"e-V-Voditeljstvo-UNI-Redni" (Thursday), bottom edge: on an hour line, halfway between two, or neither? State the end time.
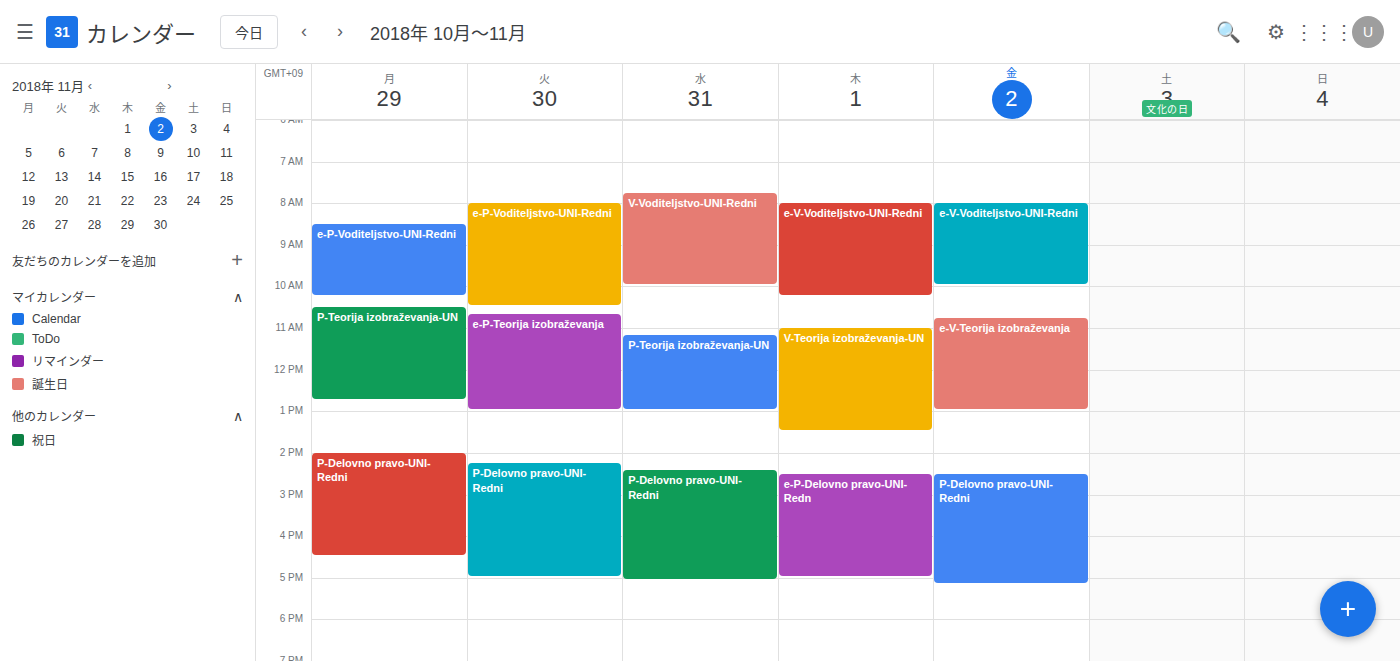
10:15 -- neither: a quarter of the way from the 10:00 line to the 11:00 line.